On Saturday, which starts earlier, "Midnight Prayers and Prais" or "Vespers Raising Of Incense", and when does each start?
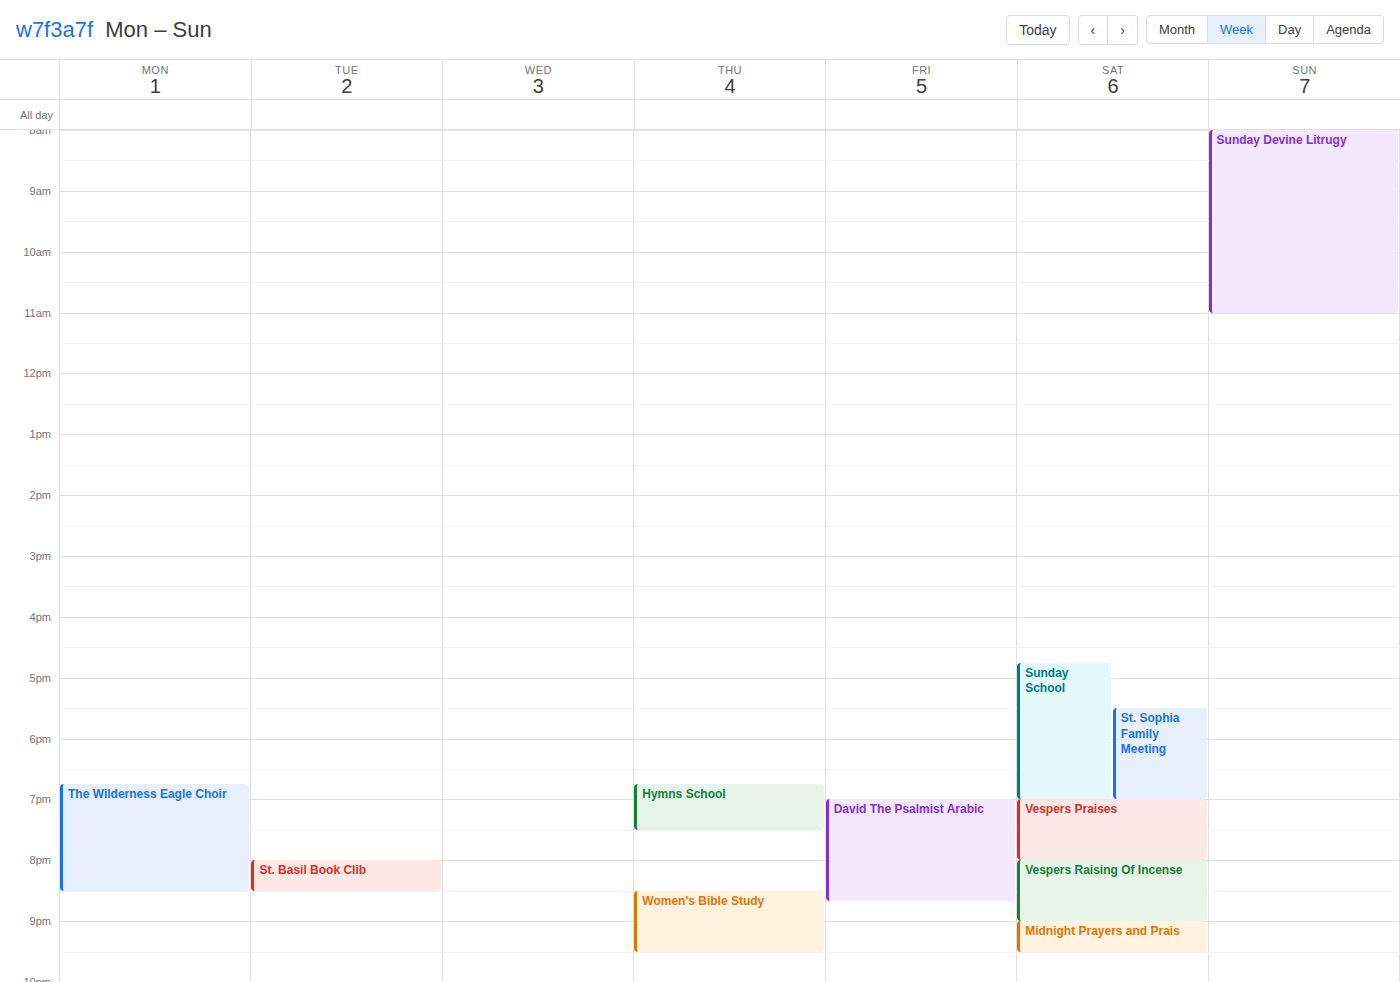
"Vespers Raising Of Incense" 8:00 PM; "Midnight Prayers and Prais" 9:00 PM.